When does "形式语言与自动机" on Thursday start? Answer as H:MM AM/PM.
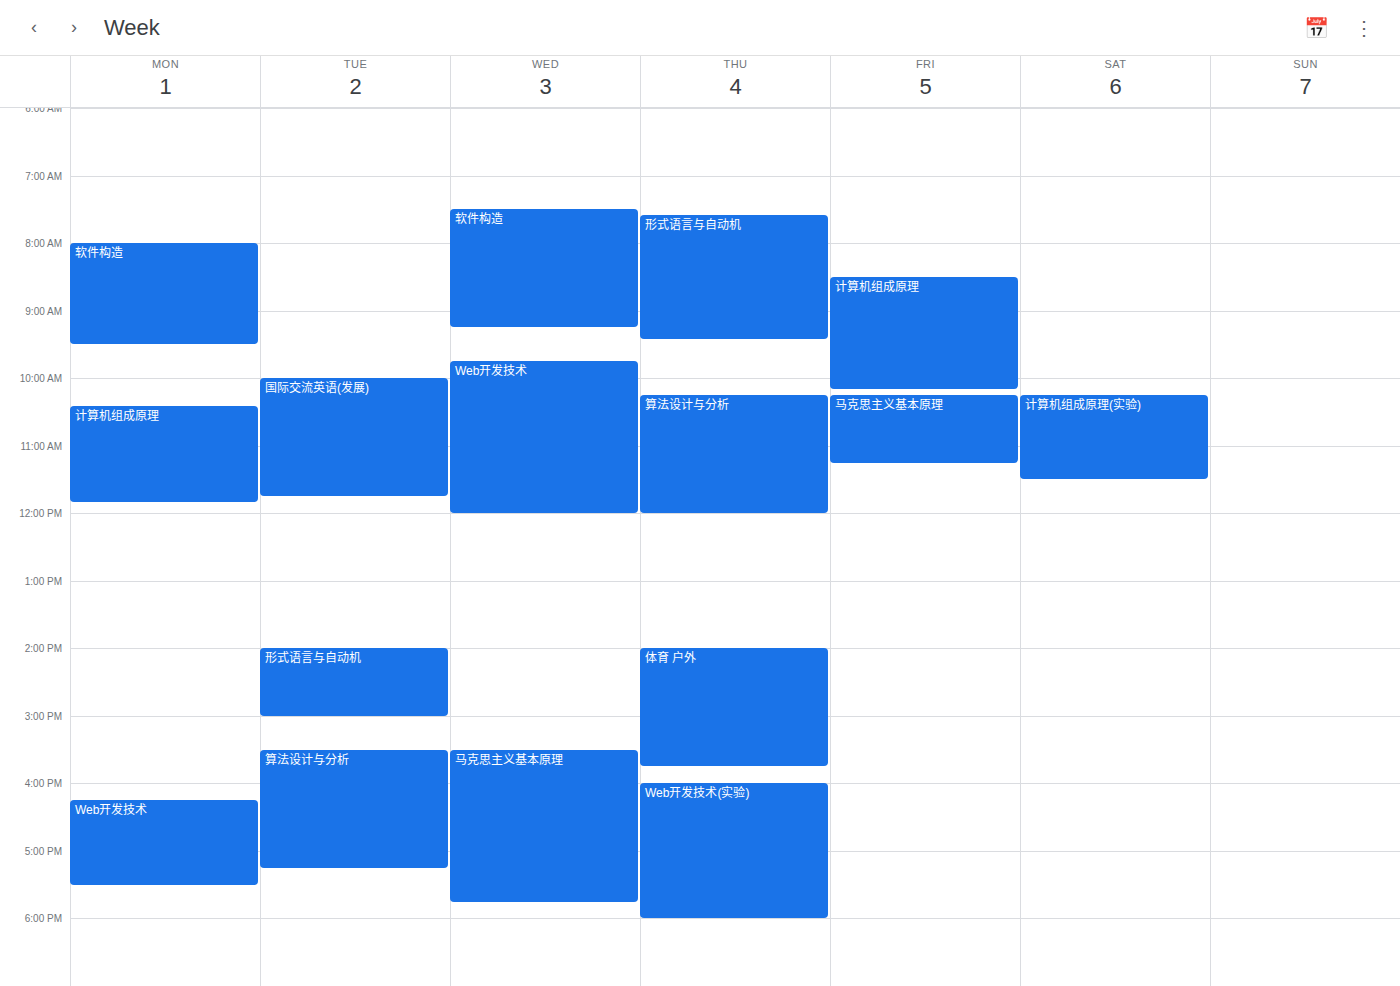
7:35 AM